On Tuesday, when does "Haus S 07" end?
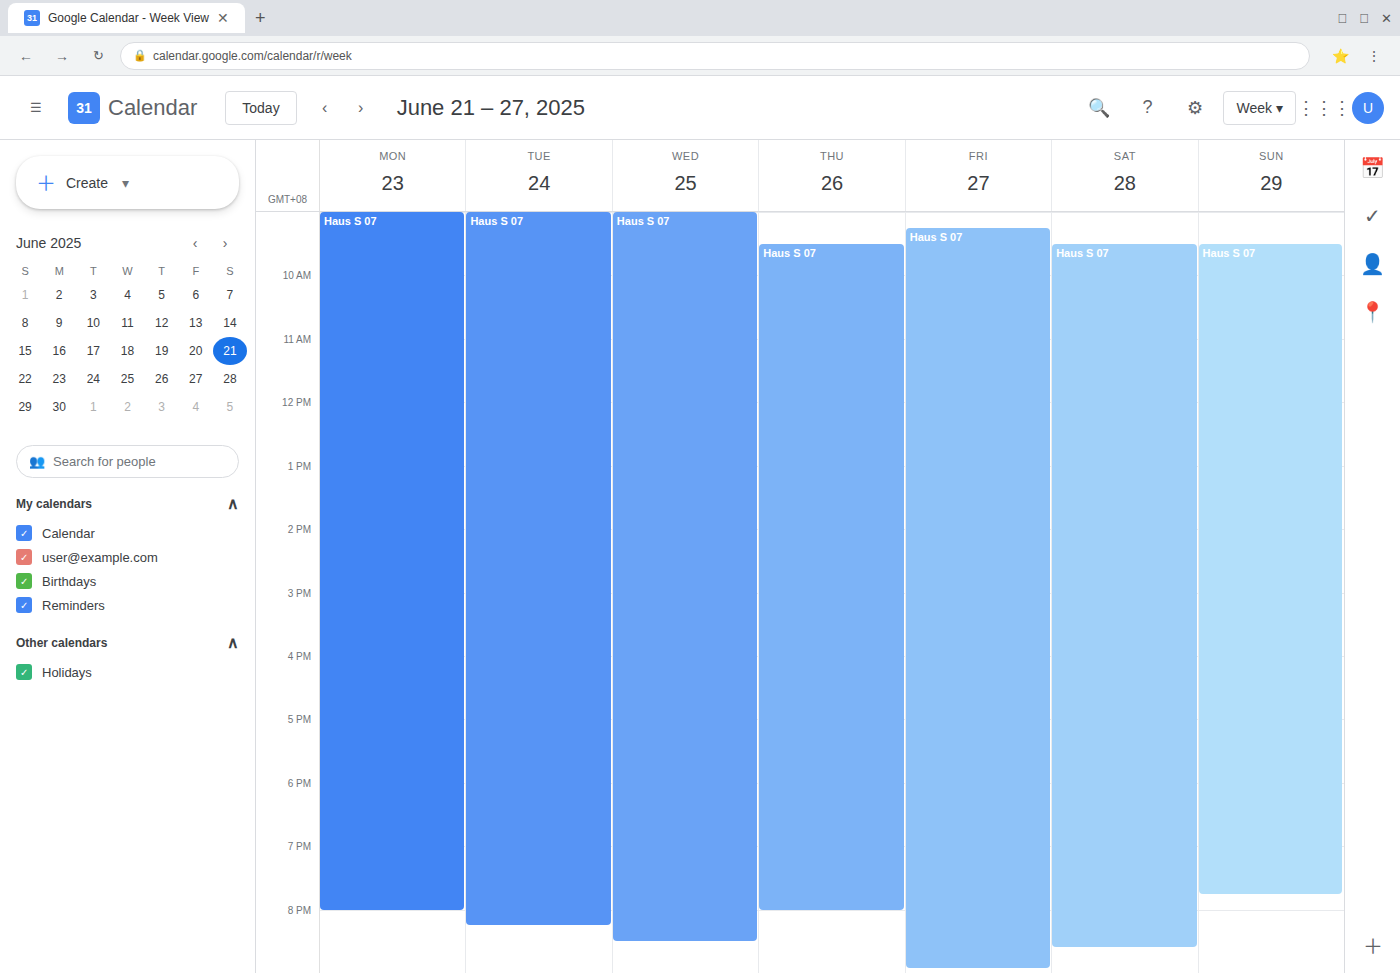
8:15 PM